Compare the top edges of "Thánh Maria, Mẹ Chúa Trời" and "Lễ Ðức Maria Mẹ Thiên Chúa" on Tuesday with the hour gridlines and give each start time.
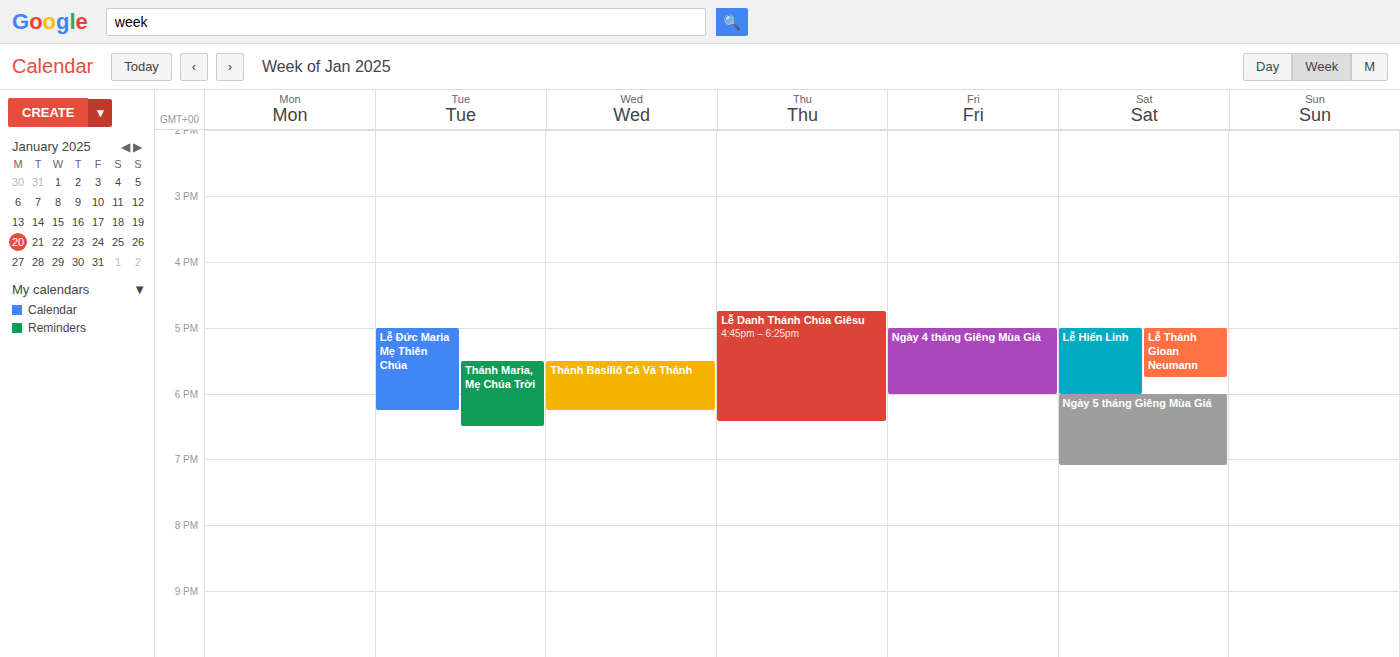
"Thánh Maria, Mẹ Chúa Trời": 5:30 PM, halfway between the 5 PM and 6 PM lines. "Lễ Ðức Maria Mẹ Thiên Chúa": 5:00 PM, exactly on the 5 PM line.